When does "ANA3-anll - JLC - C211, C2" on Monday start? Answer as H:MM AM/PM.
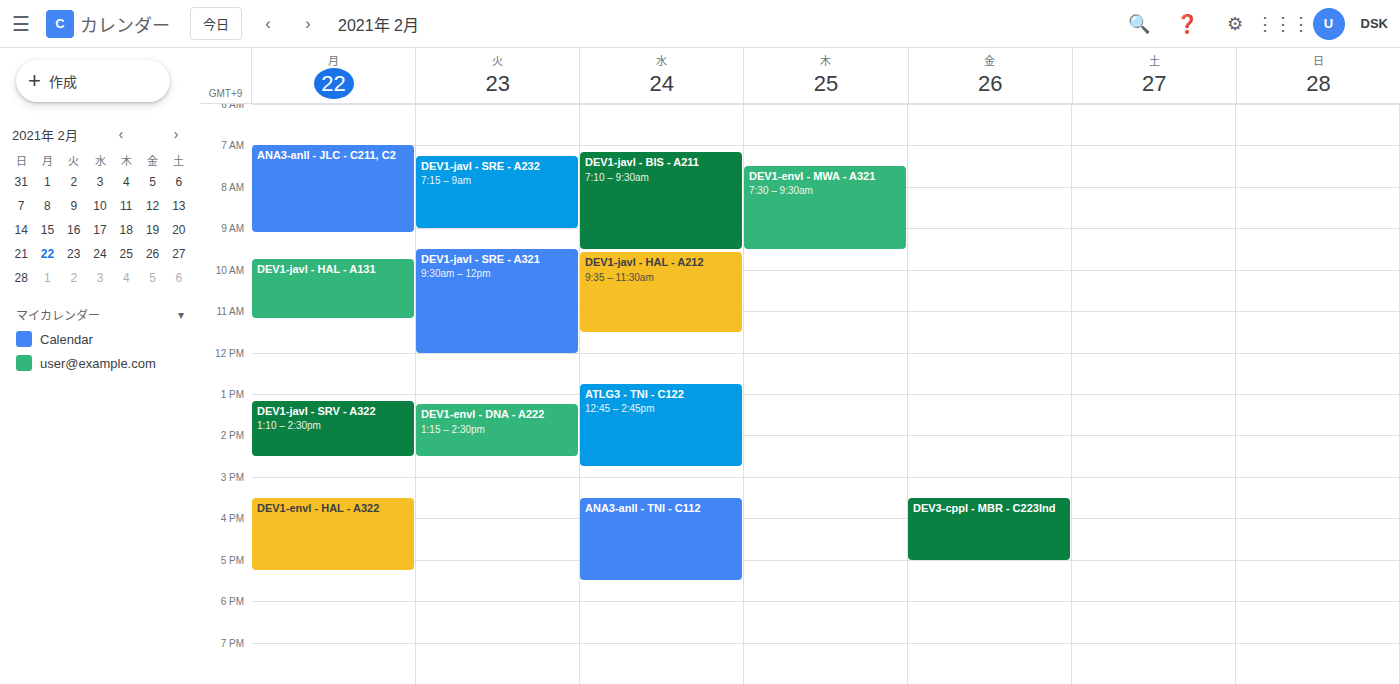
7:00 AM